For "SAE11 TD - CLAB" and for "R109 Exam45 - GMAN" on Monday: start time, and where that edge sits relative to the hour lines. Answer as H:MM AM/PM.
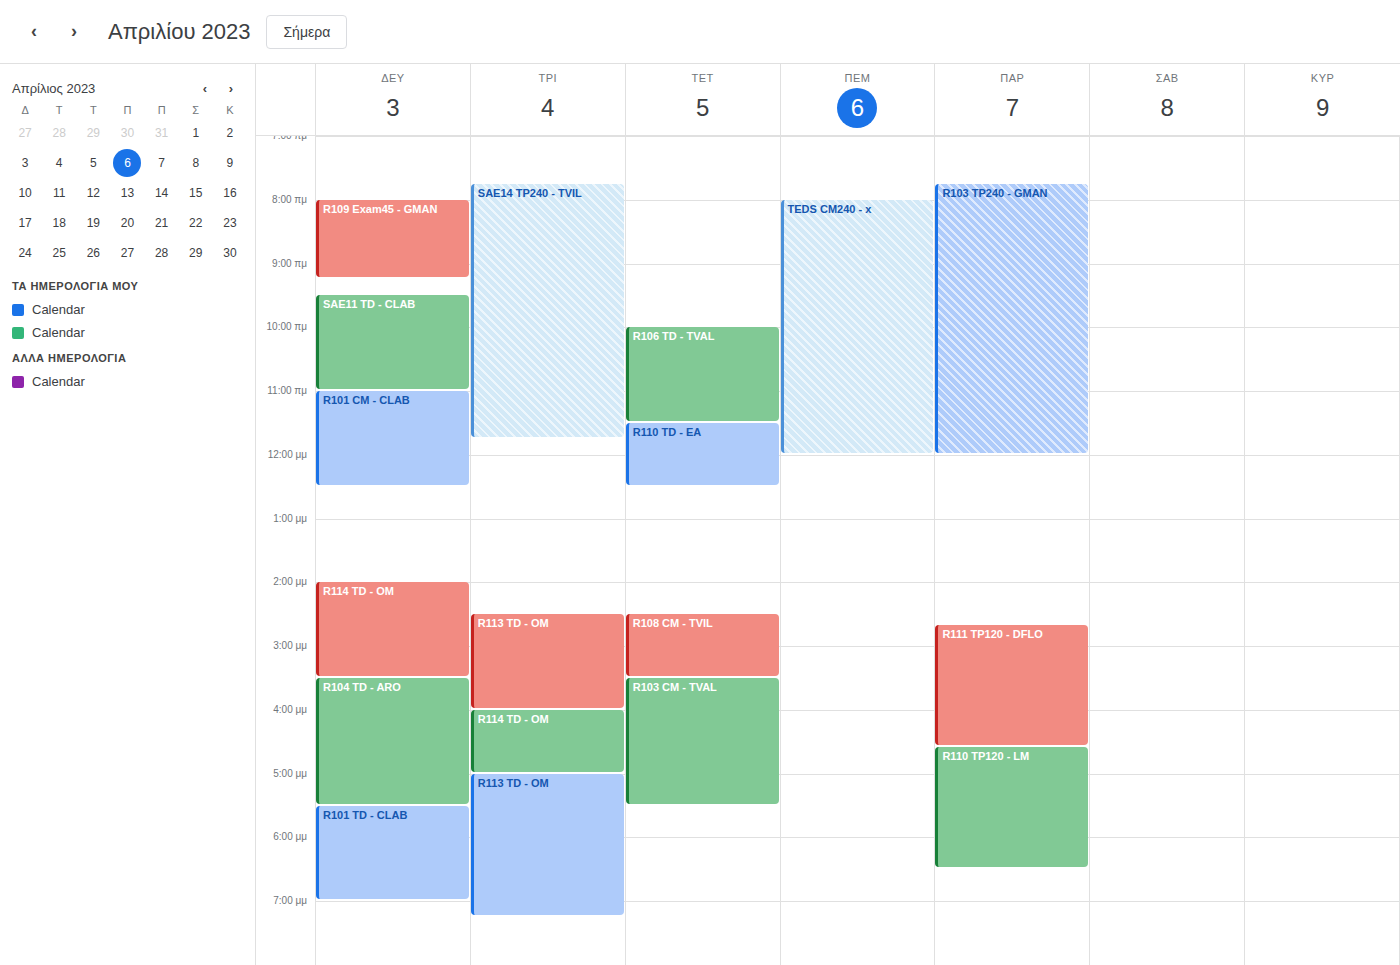
"SAE11 TD - CLAB": 9:30 AM, halfway between the 9 AM and 10 AM lines. "R109 Exam45 - GMAN": 8:00 AM, exactly on the 8 AM line.